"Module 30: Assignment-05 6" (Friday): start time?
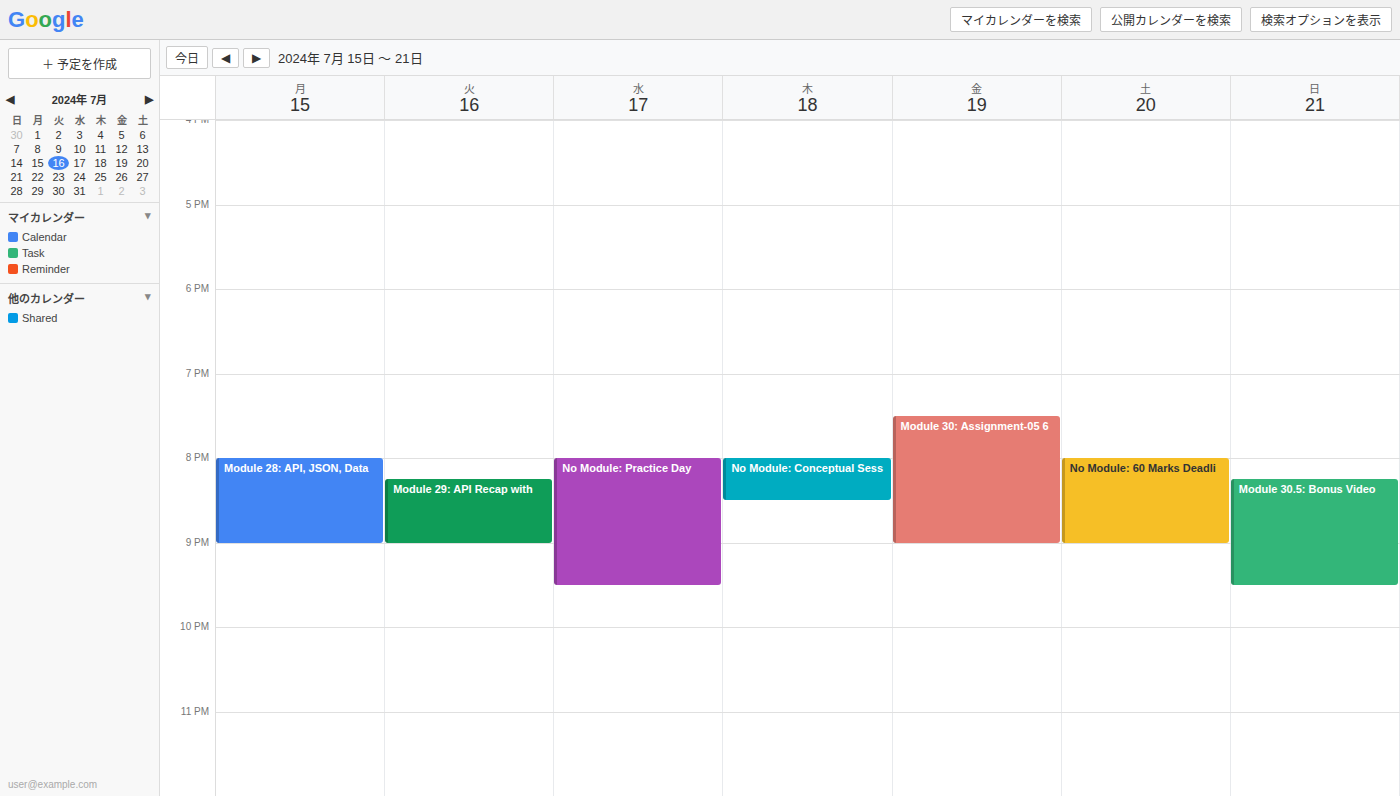
7:30 PM